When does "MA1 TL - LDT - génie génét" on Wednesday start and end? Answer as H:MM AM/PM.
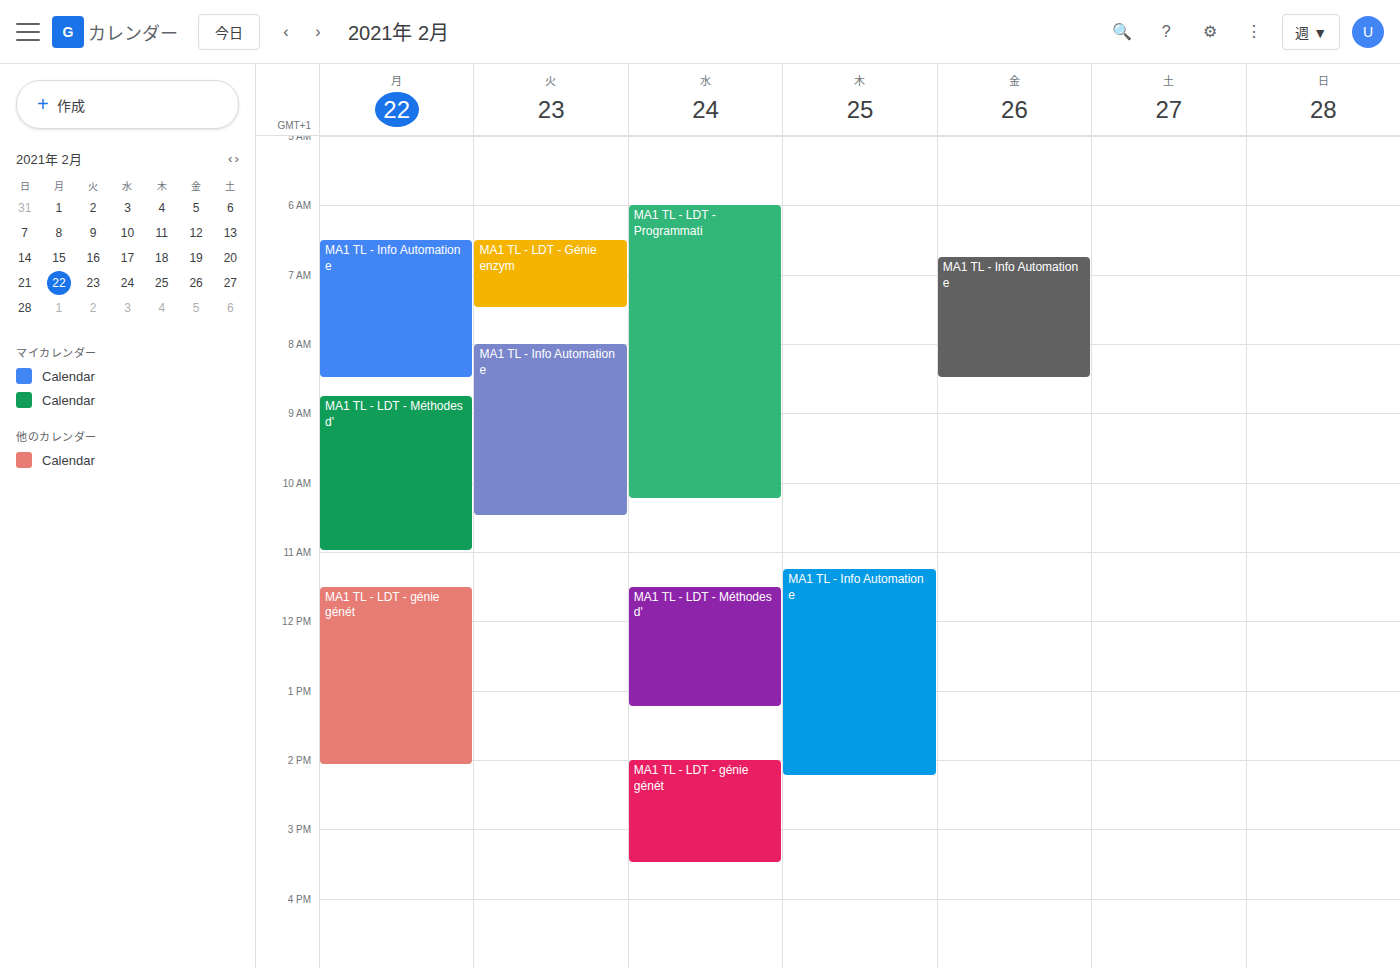
2:00 PM to 3:30 PM